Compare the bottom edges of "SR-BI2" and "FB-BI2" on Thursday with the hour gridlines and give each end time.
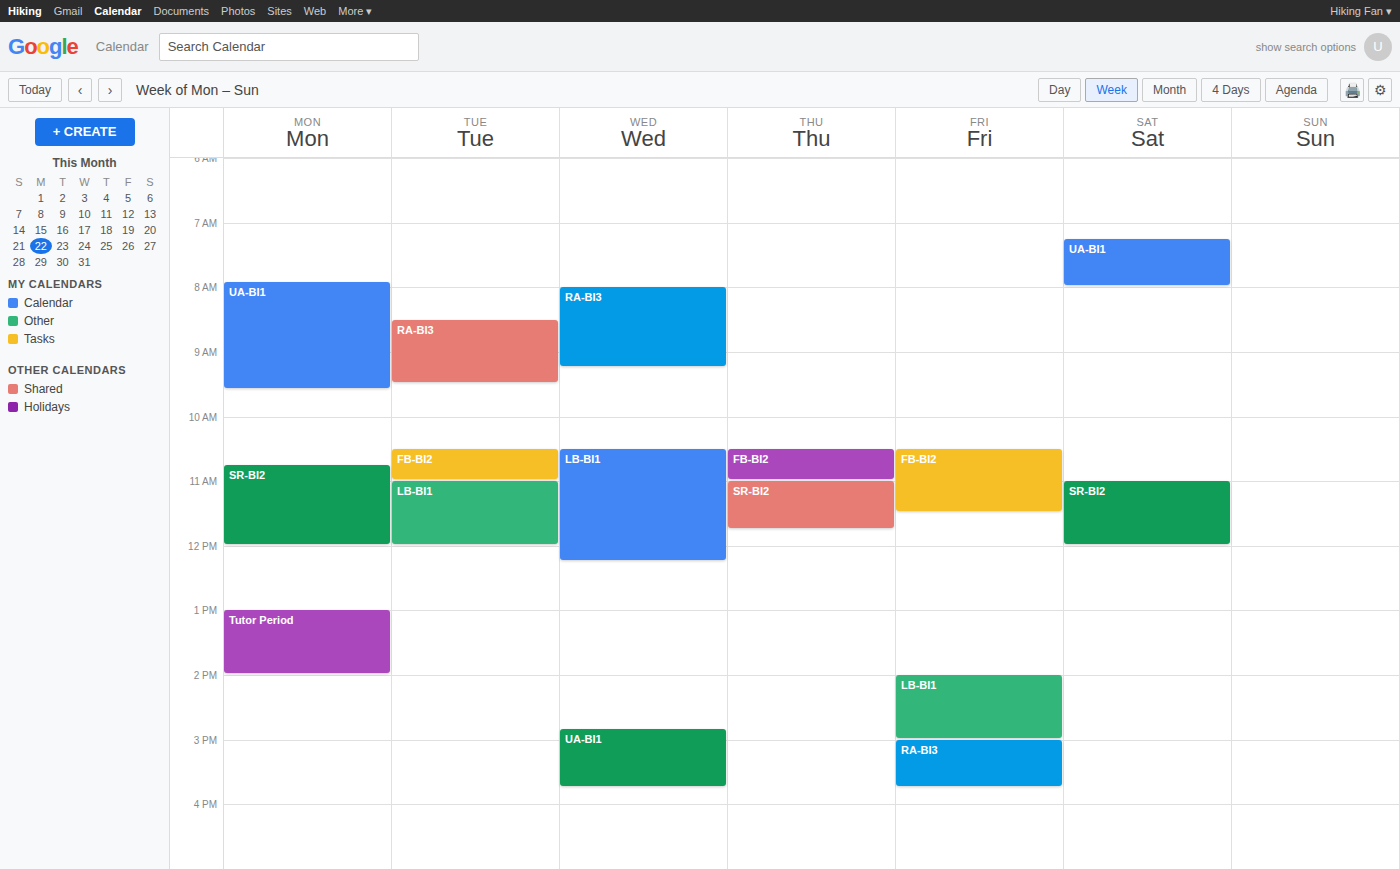
"SR-BI2": 11:45, neither: three quarters of the way from the 11:00 line to the 12:00 line. "FB-BI2": 11:00, exactly on the 11:00 line.